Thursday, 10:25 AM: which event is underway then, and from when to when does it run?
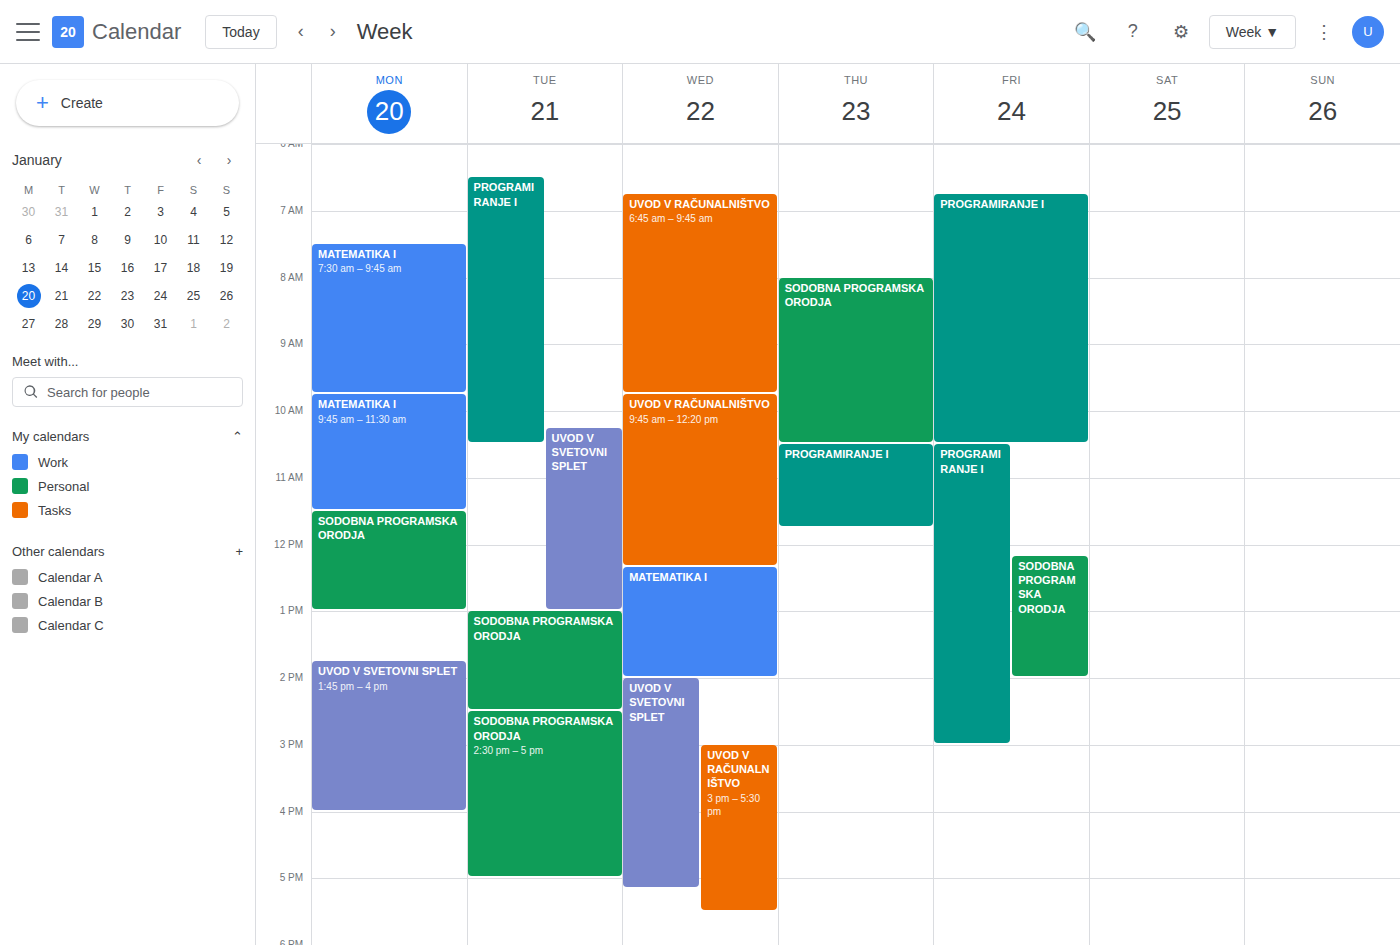
"SODOBNA PROGRAMSKA ORODJA", 8:00 AM to 10:30 AM